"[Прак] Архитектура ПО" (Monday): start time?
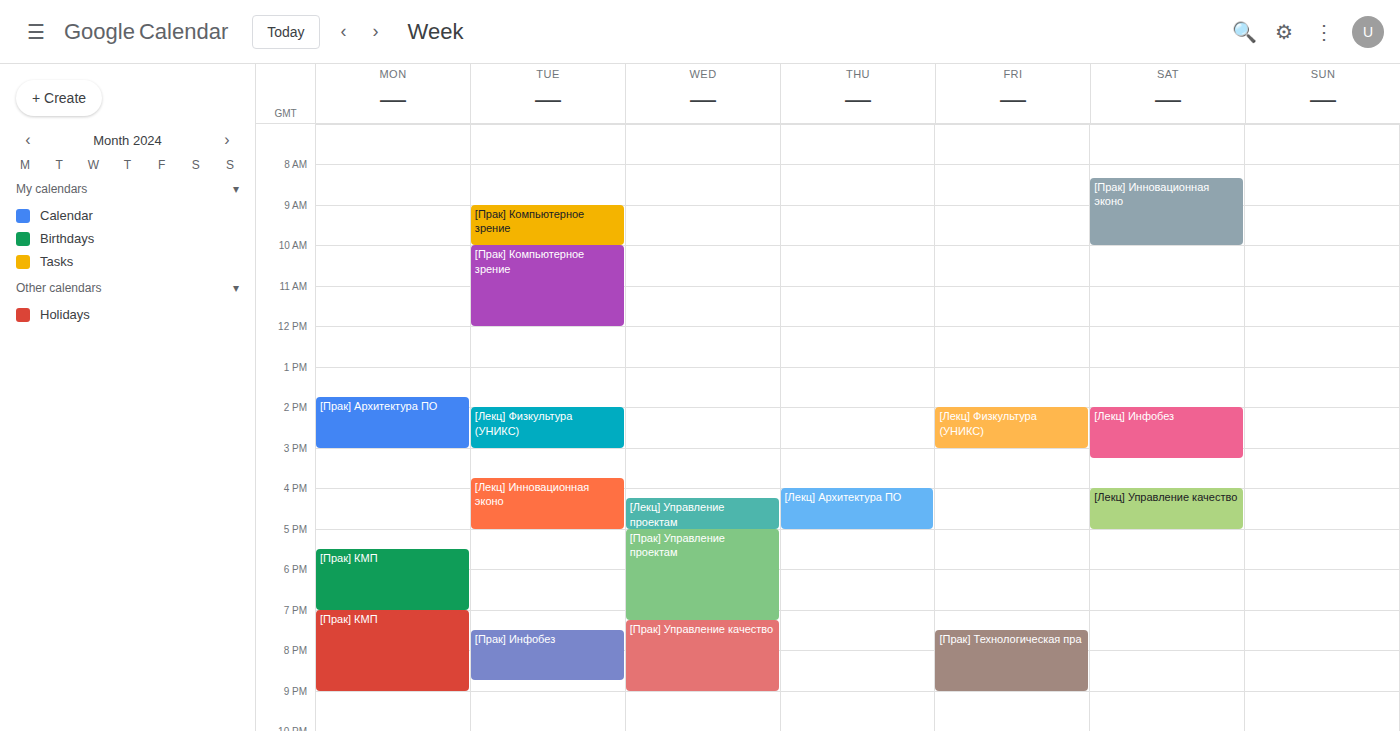
1:45 PM